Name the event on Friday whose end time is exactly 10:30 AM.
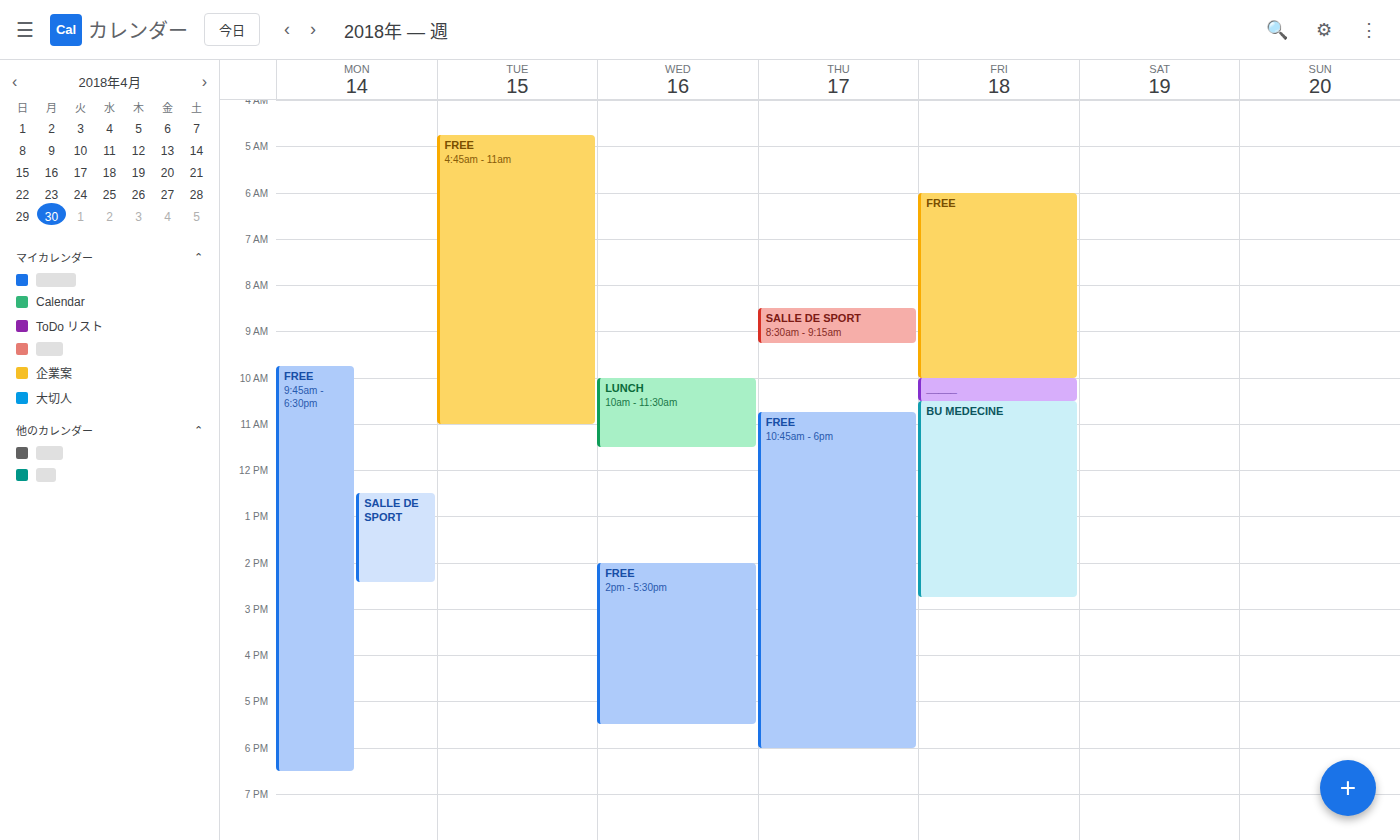
"_____"